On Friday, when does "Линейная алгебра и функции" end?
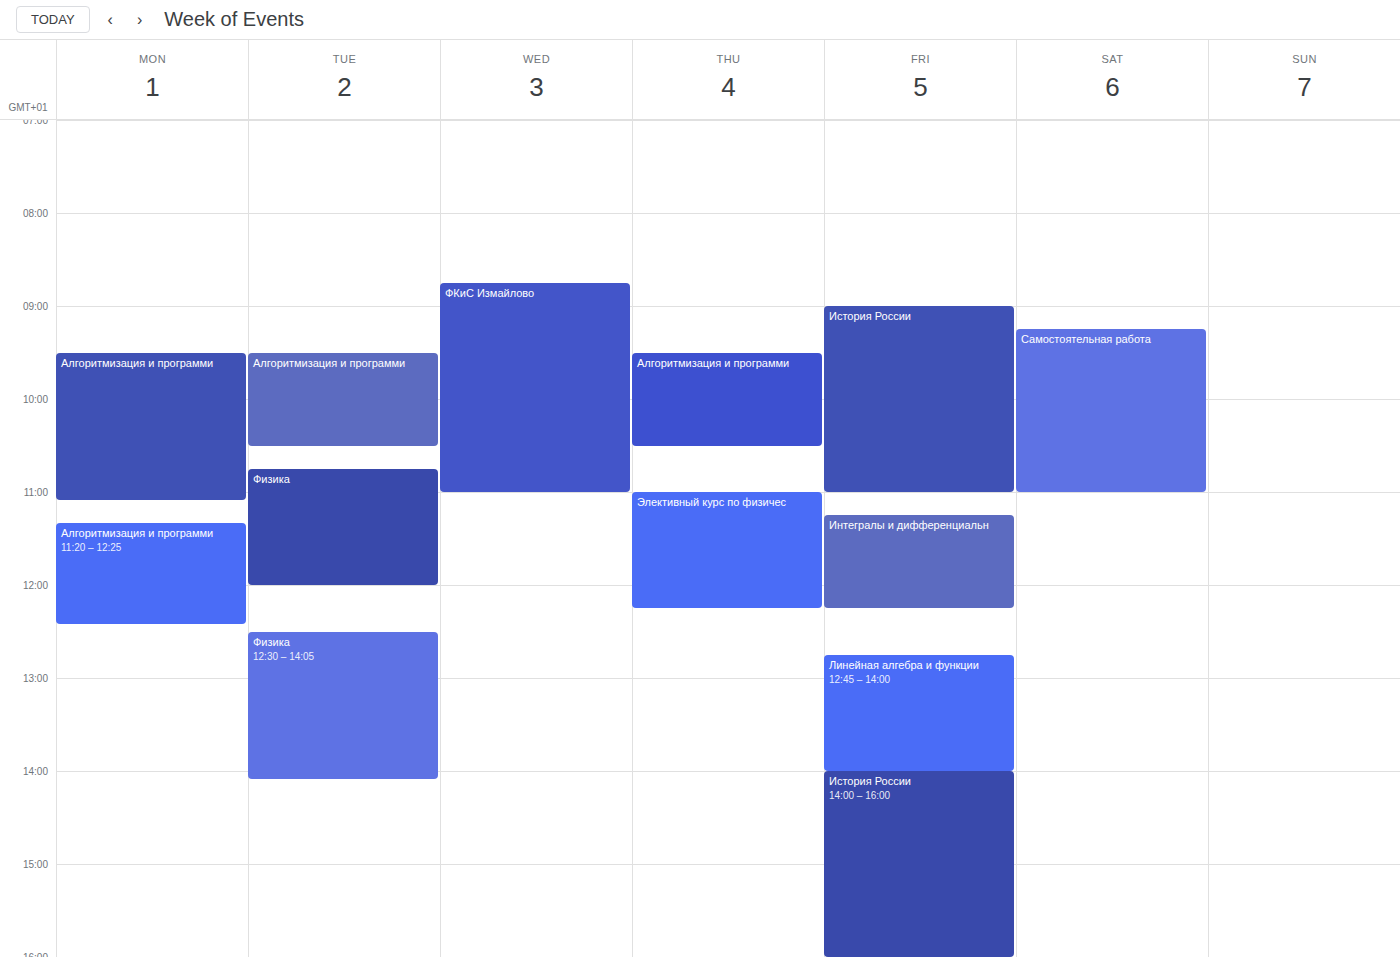
2:00 PM